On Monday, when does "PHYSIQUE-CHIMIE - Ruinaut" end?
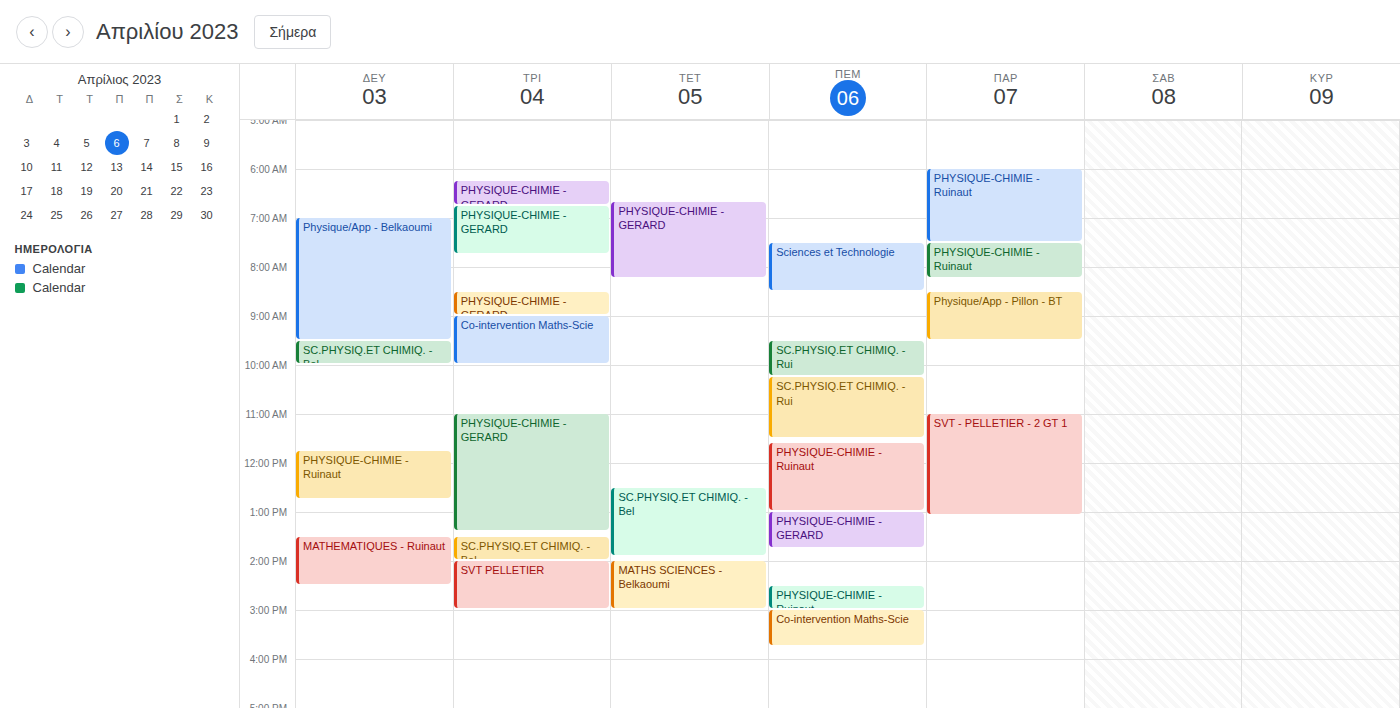
12:45 PM